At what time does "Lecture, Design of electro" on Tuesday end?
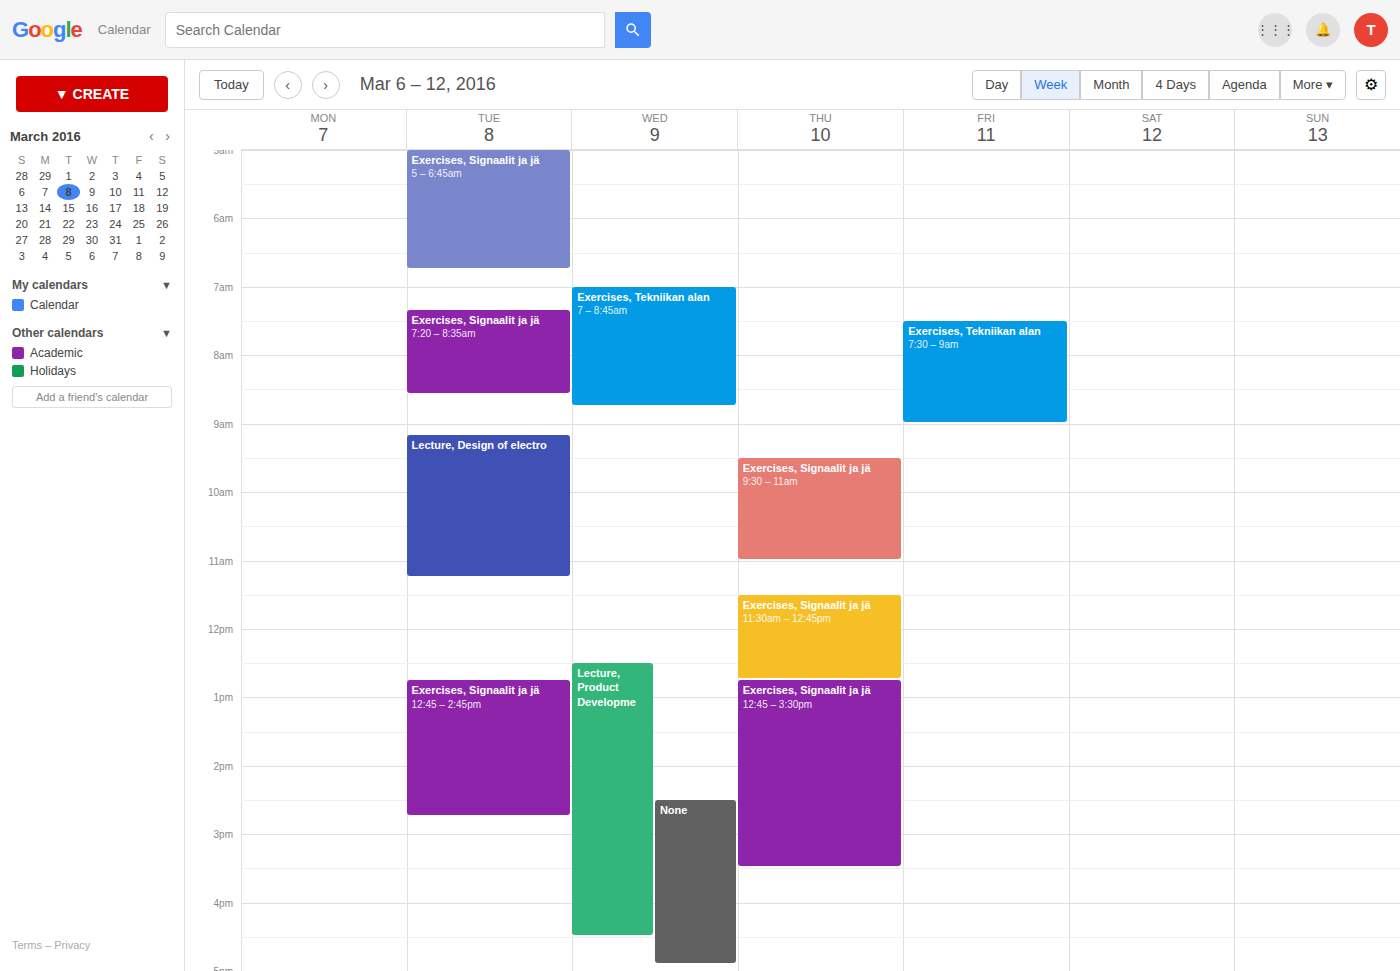
11:15